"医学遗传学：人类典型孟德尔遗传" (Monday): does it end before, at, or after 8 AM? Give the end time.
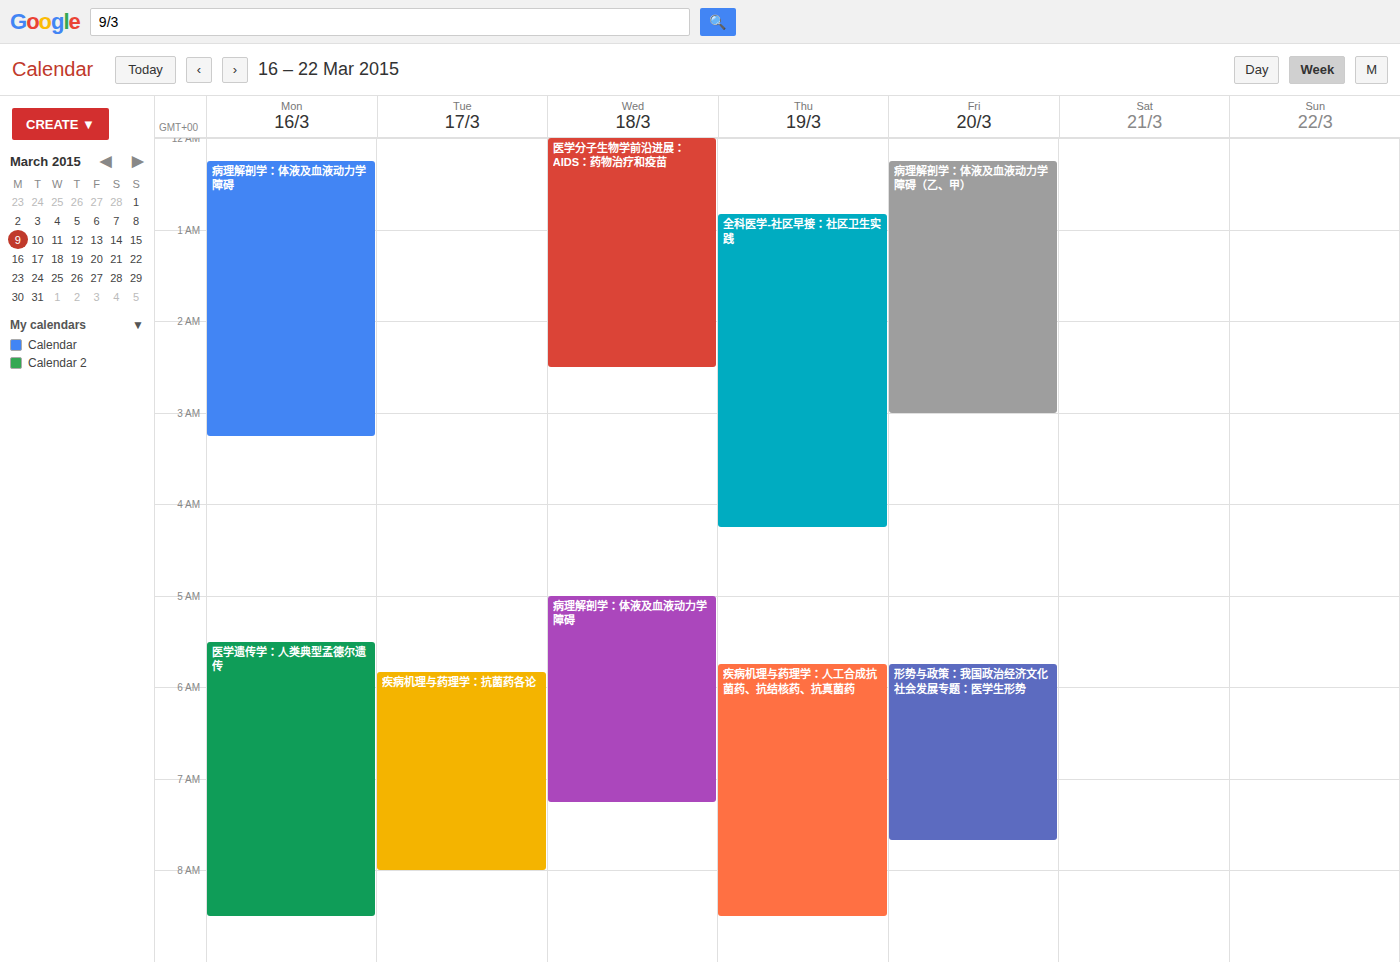
8:30 AM -- after 8 AM, 30 minutes below the 8 AM line.